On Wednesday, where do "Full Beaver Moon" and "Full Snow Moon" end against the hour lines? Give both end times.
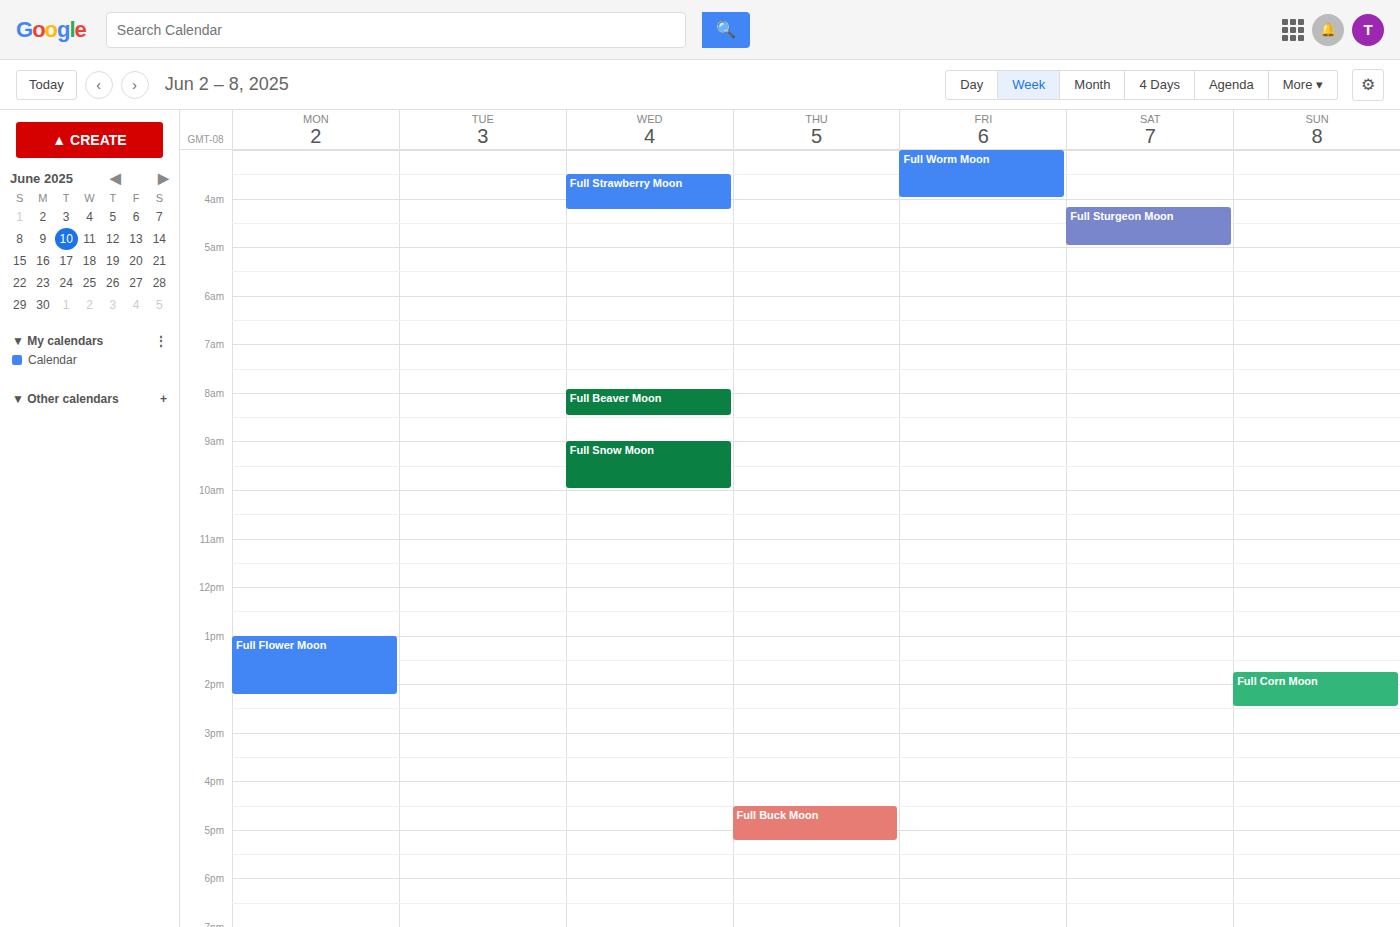
"Full Beaver Moon": 8:30 AM, halfway between the 8 AM and 9 AM lines. "Full Snow Moon": 10:00 AM, exactly on the 10 AM line.